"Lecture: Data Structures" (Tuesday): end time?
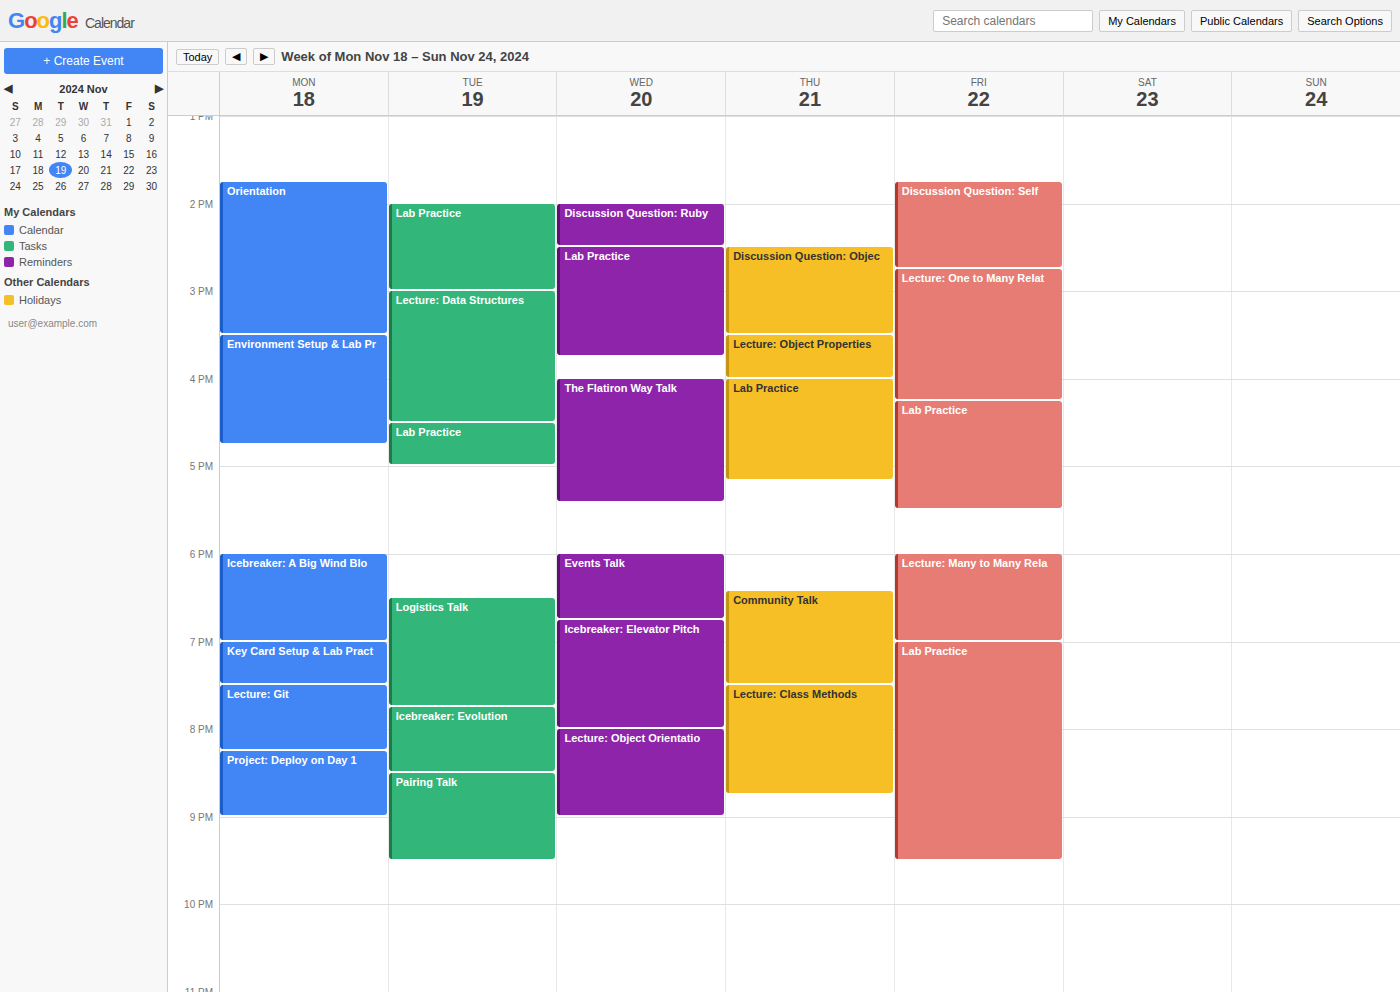
4:30 PM